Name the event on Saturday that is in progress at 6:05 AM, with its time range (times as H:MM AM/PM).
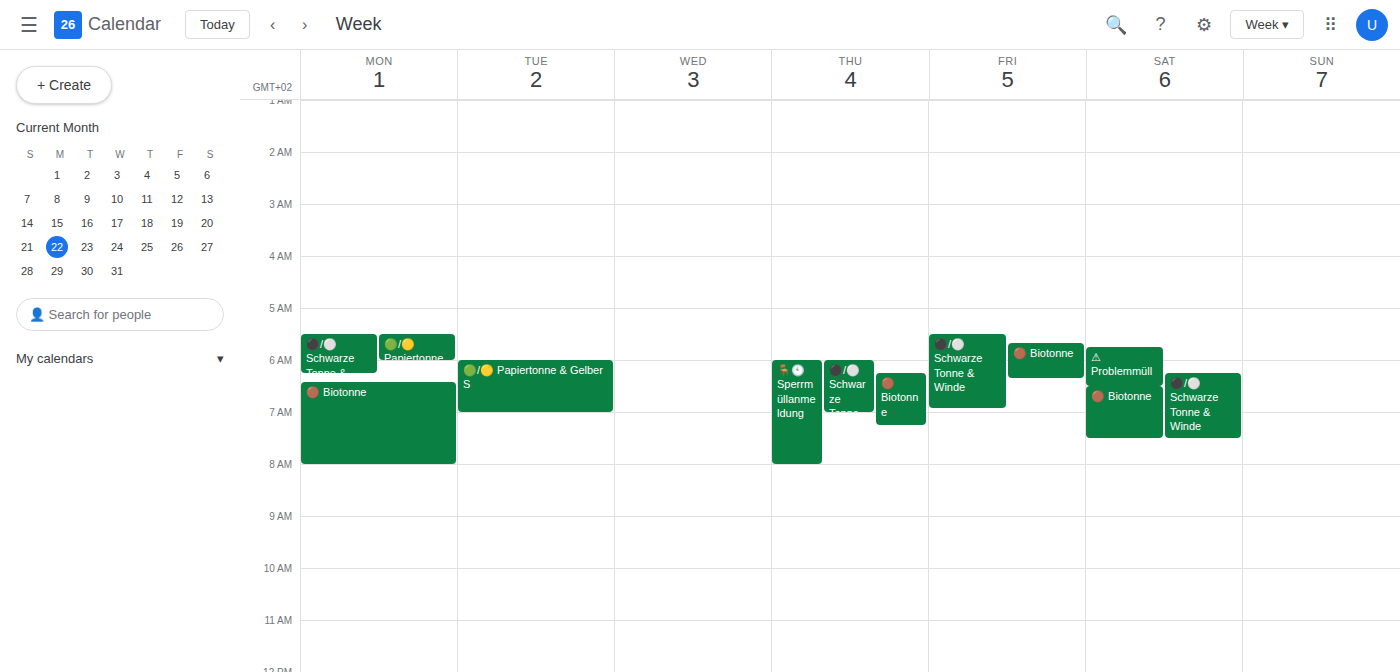
"⚠ Problemmüll", 5:45 AM to 6:30 AM